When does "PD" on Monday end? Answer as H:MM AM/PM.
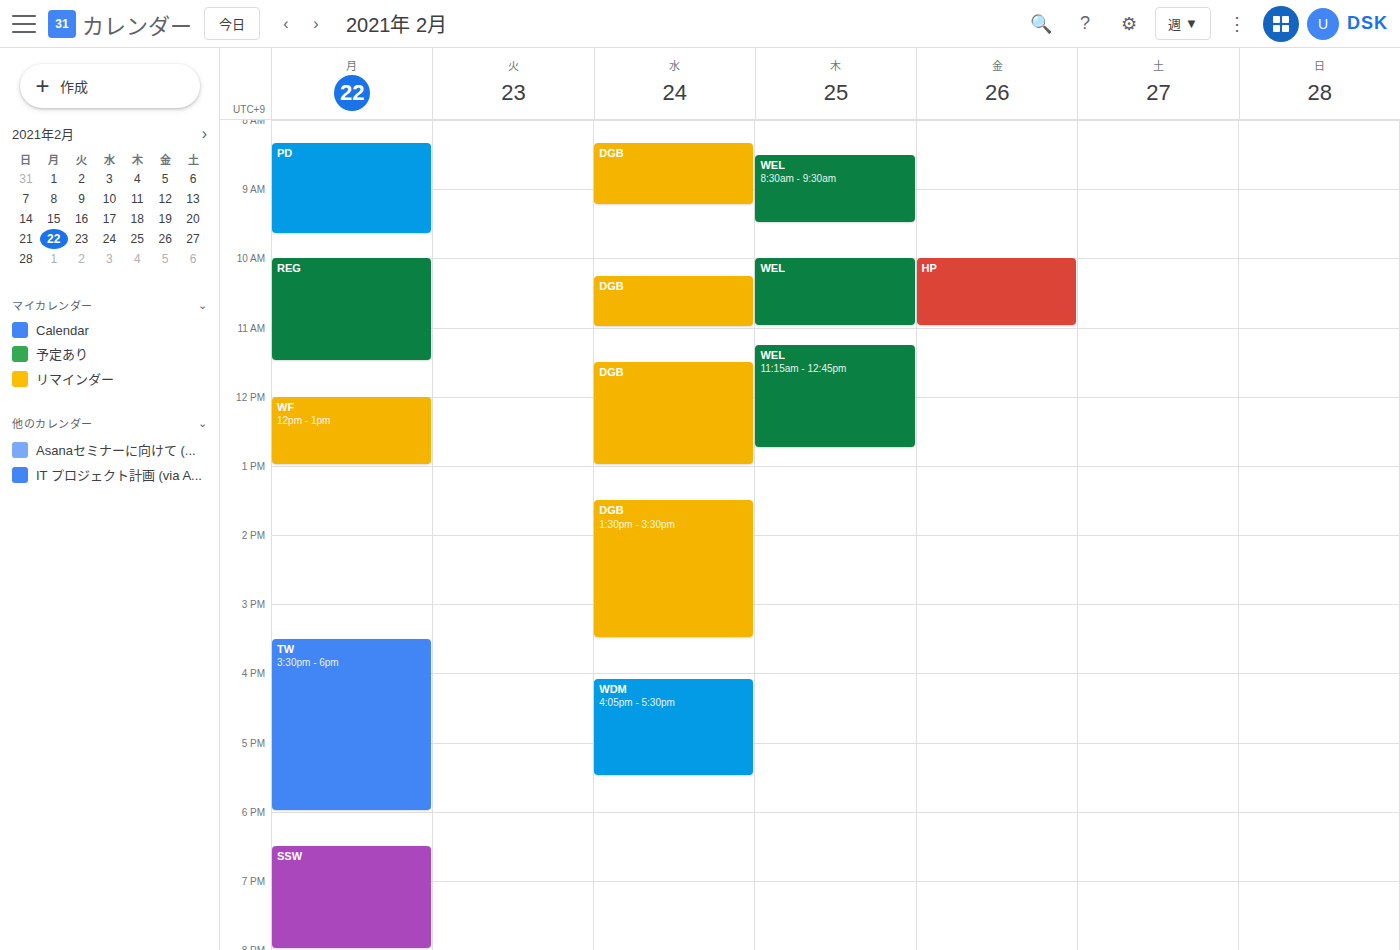
9:40 AM